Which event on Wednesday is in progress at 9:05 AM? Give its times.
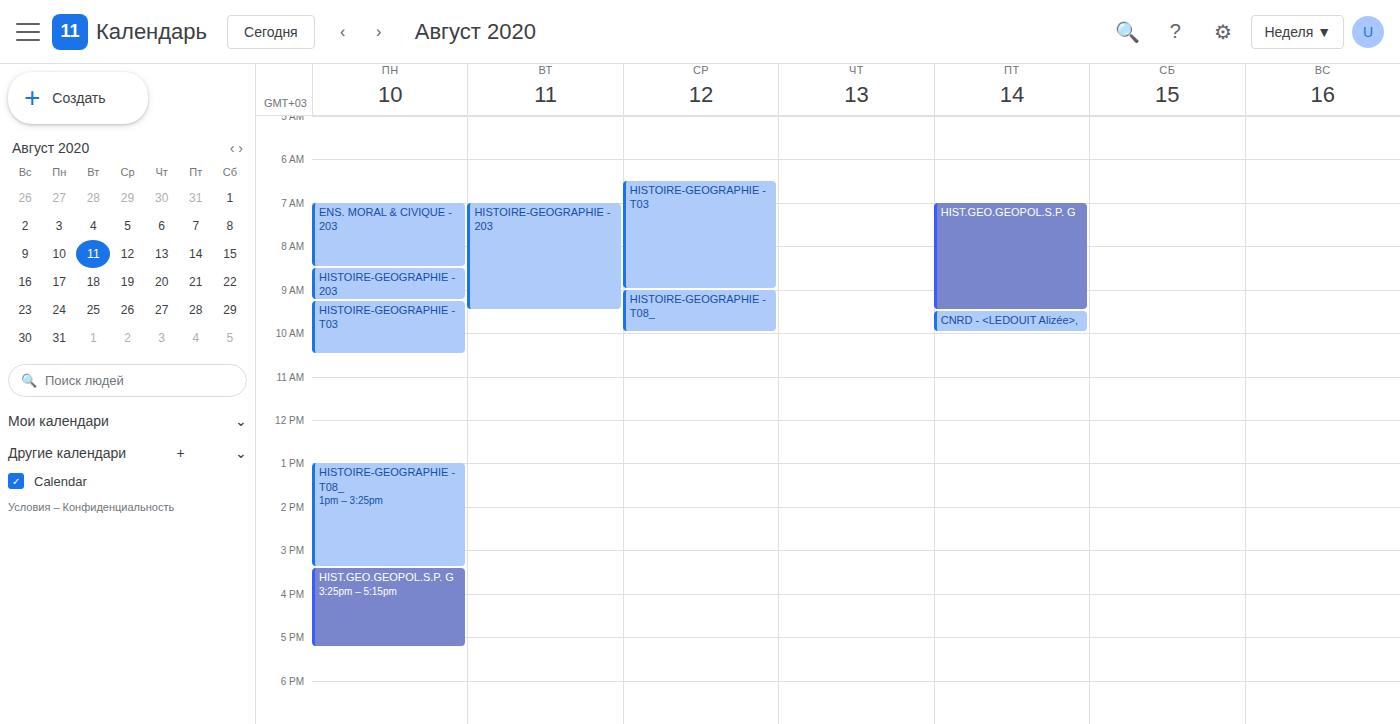
"HISTOIRE-GEOGRAPHIE - T08_", 9:00 AM to 10:00 AM